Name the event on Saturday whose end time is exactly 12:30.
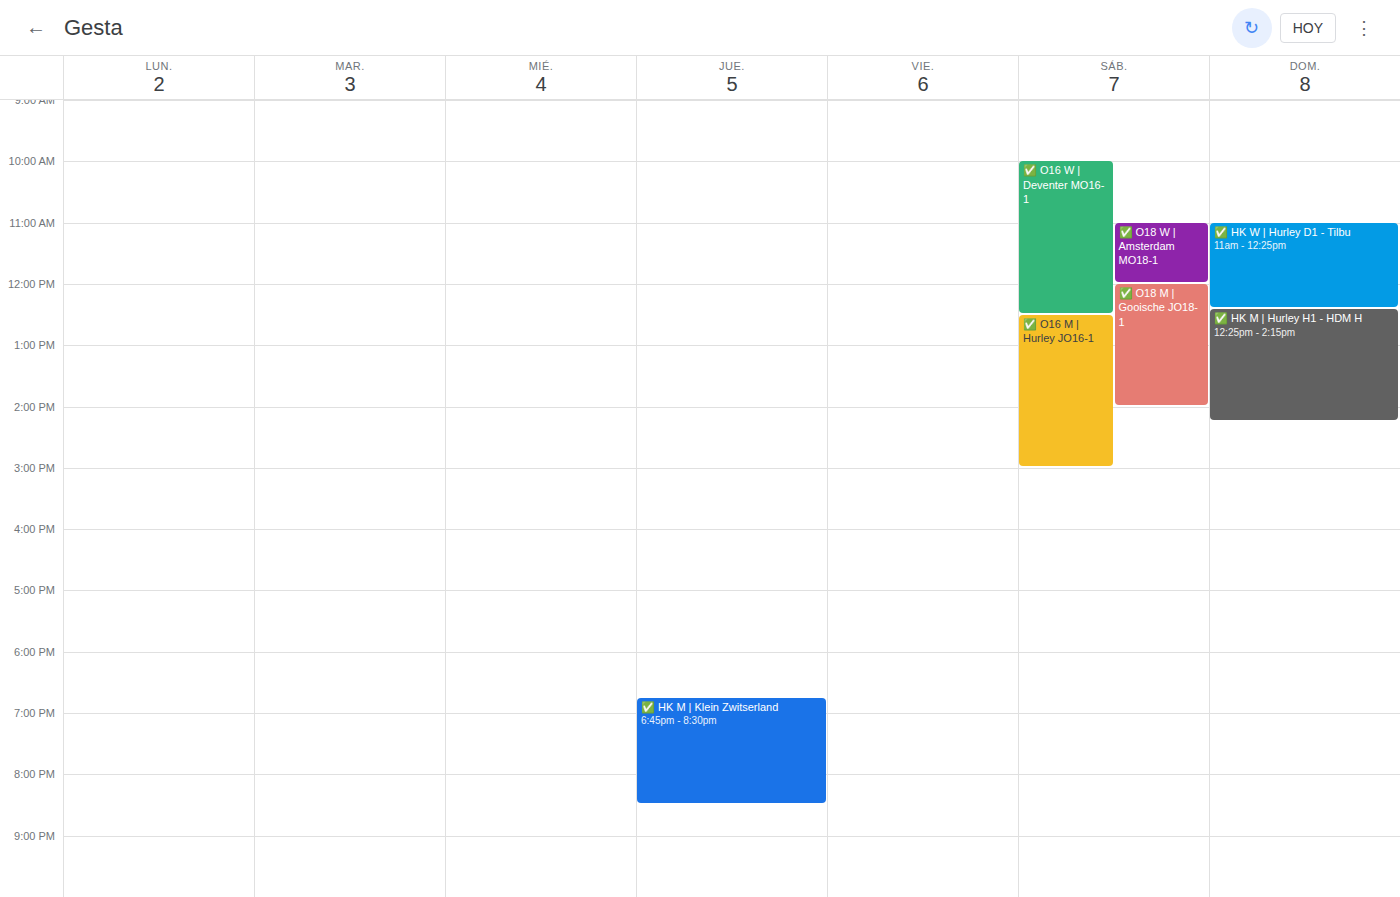
"✅ O16 W | Deventer MO16-1"